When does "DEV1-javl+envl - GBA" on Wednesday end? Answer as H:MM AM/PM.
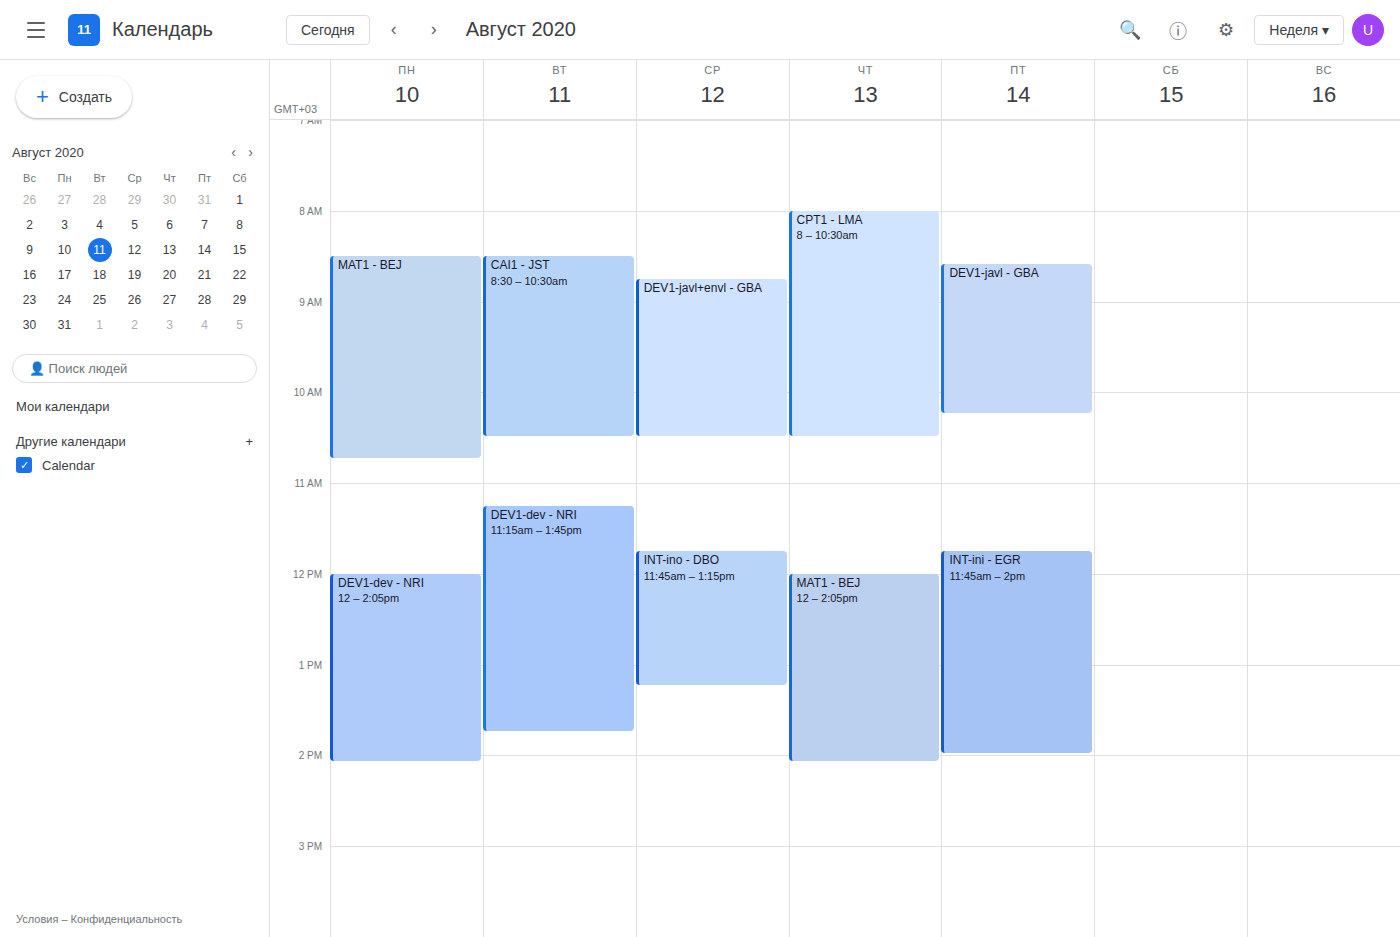
10:30 AM